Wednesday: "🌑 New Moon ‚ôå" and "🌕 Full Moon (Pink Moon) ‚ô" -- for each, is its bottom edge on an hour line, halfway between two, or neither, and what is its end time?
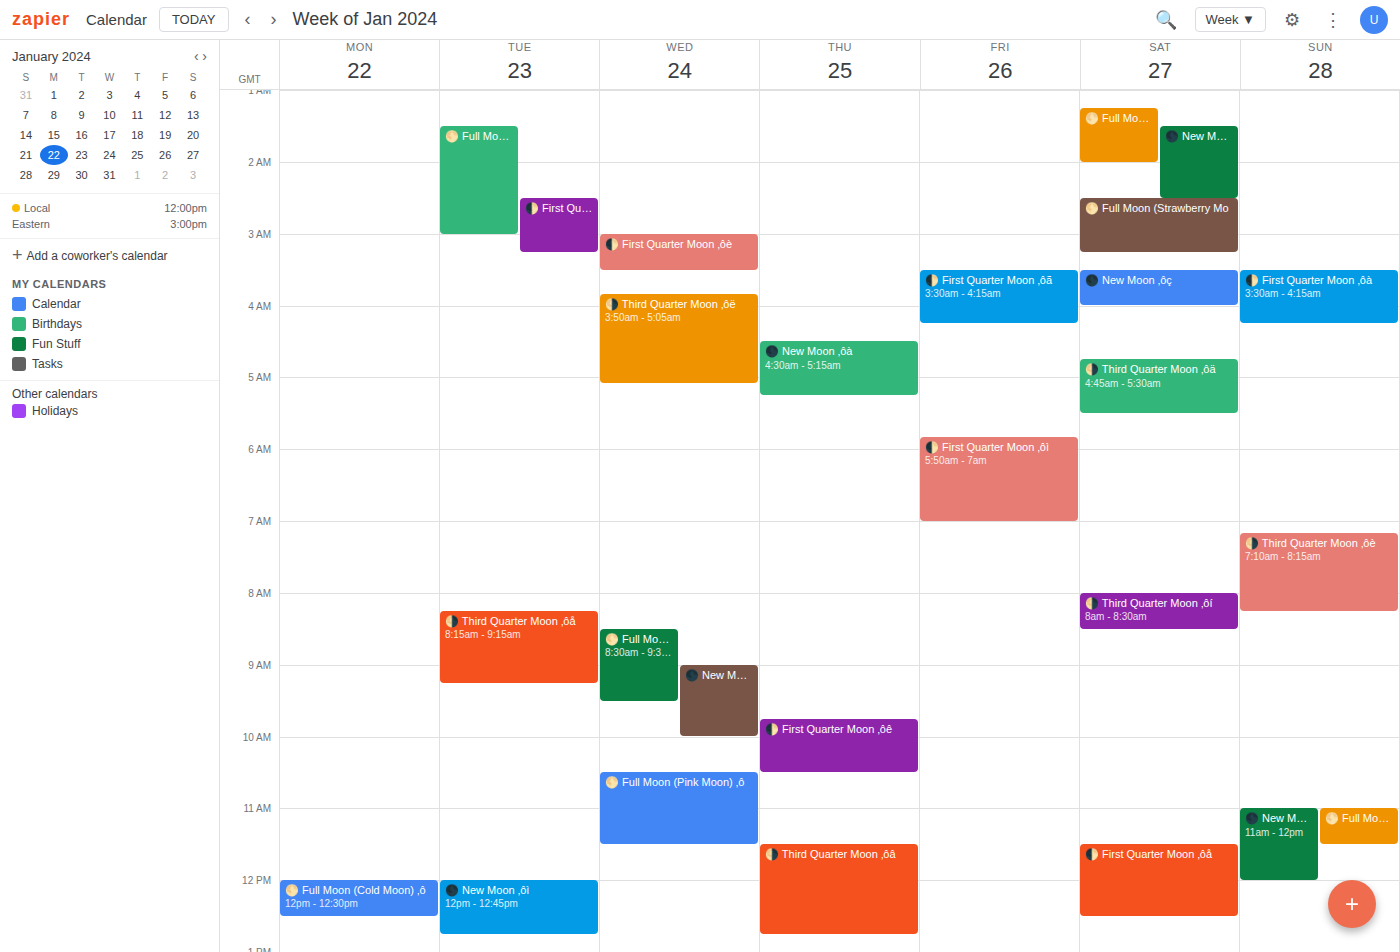
"🌑 New Moon ‚ôå": 10:00 AM, exactly on the 10 AM line. "🌕 Full Moon (Pink Moon) ‚ô": 11:30 AM, halfway between the 11 AM and 12 PM lines.